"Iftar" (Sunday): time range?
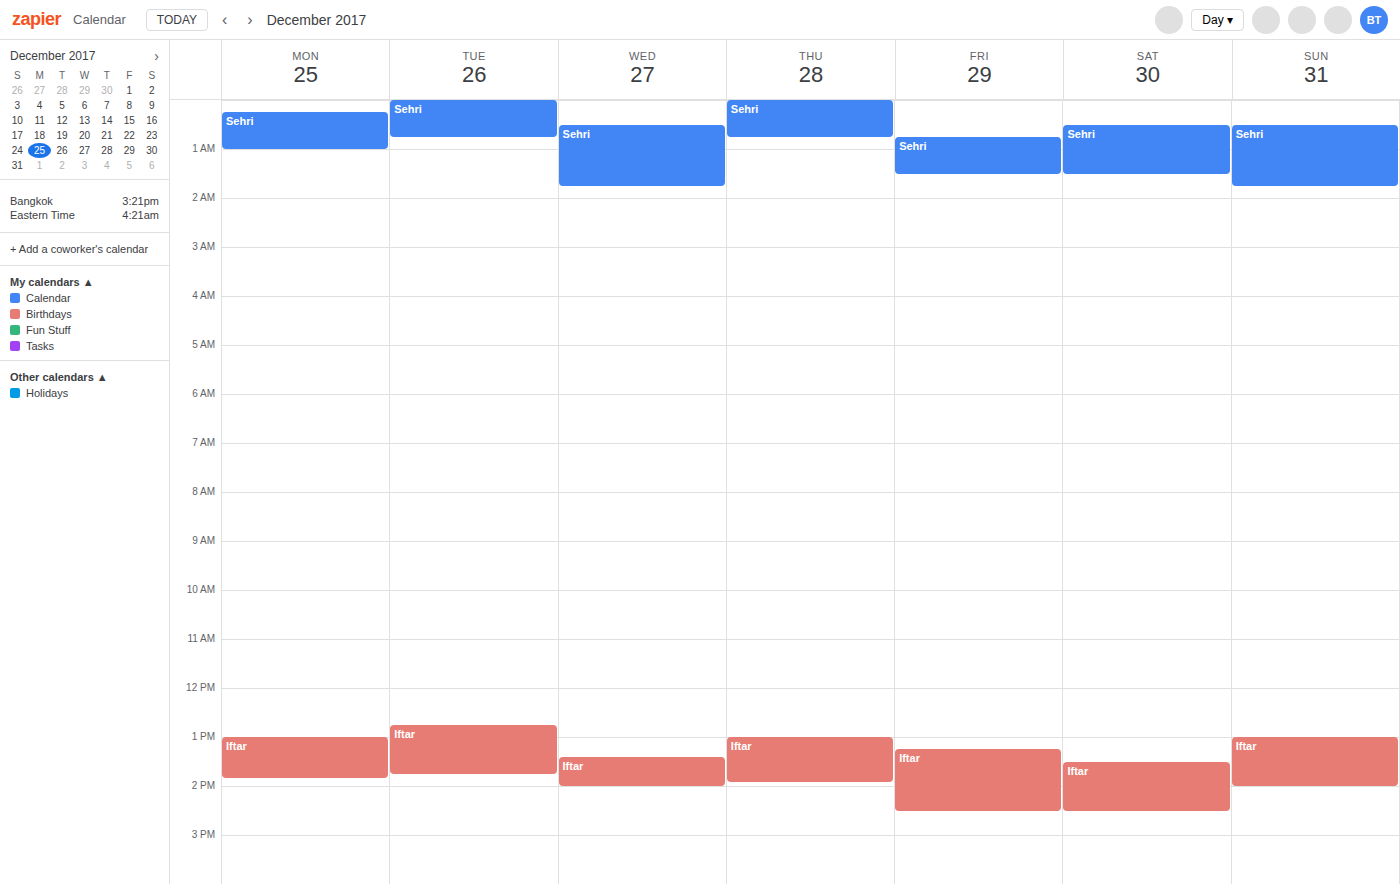
1:00 PM to 2:00 PM